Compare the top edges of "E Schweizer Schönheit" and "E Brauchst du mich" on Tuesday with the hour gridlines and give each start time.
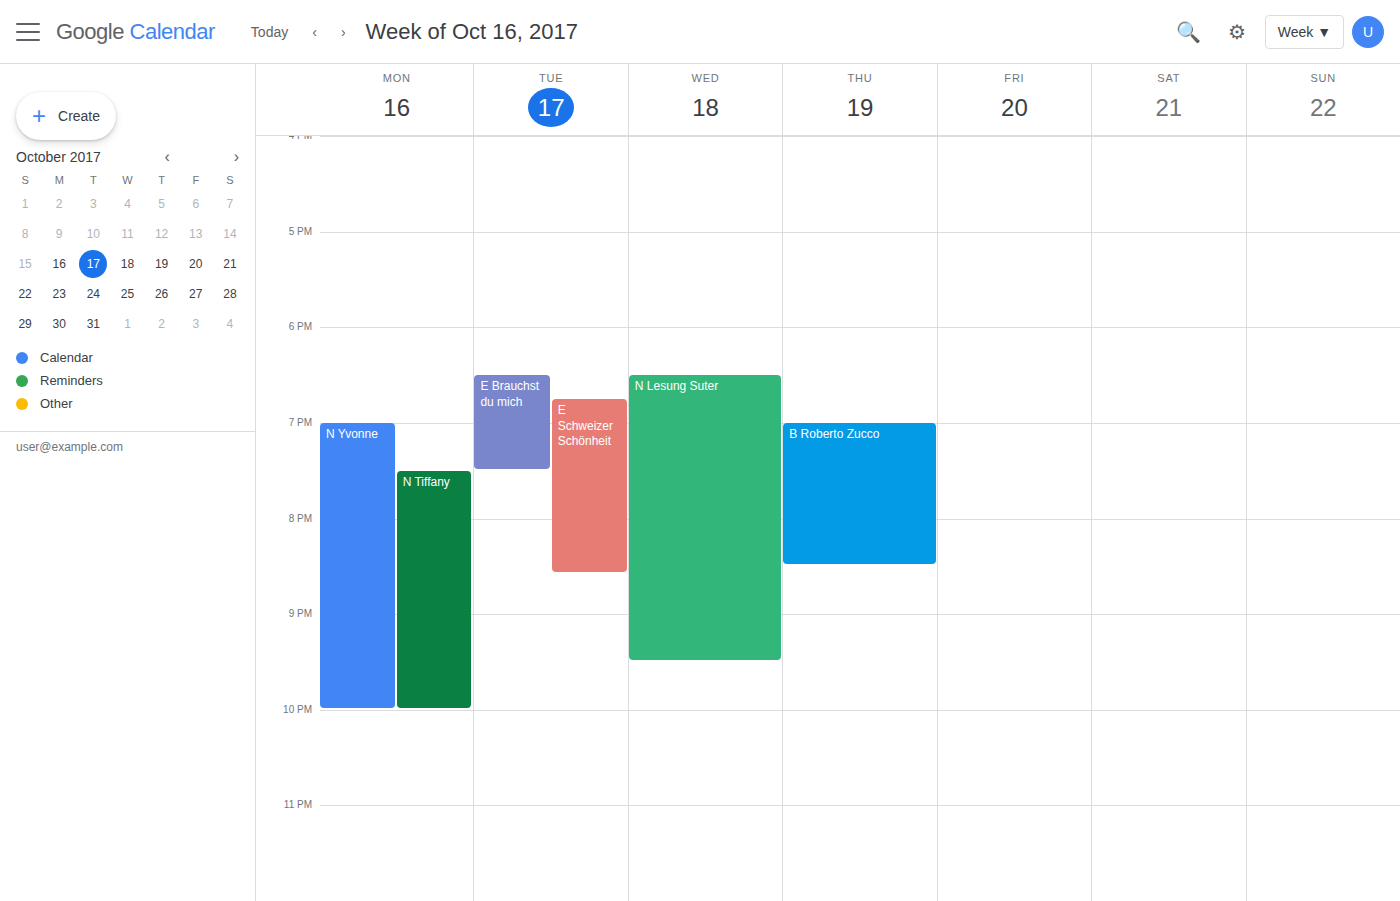
"E Schweizer Schönheit": 6:45 PM, neither: three quarters of the way from the 6 PM line to the 7 PM line. "E Brauchst du mich": 6:30 PM, halfway between the 6 PM and 7 PM lines.